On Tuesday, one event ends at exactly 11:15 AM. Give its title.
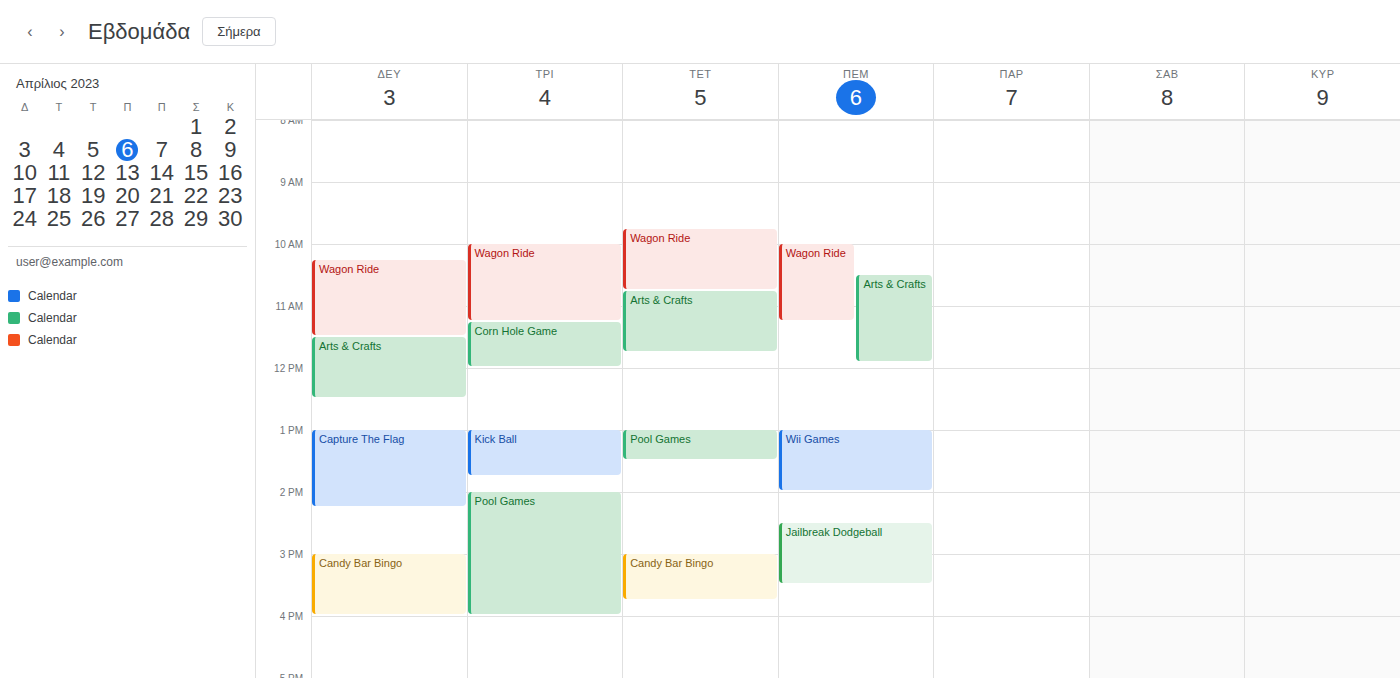
"Wagon Ride"